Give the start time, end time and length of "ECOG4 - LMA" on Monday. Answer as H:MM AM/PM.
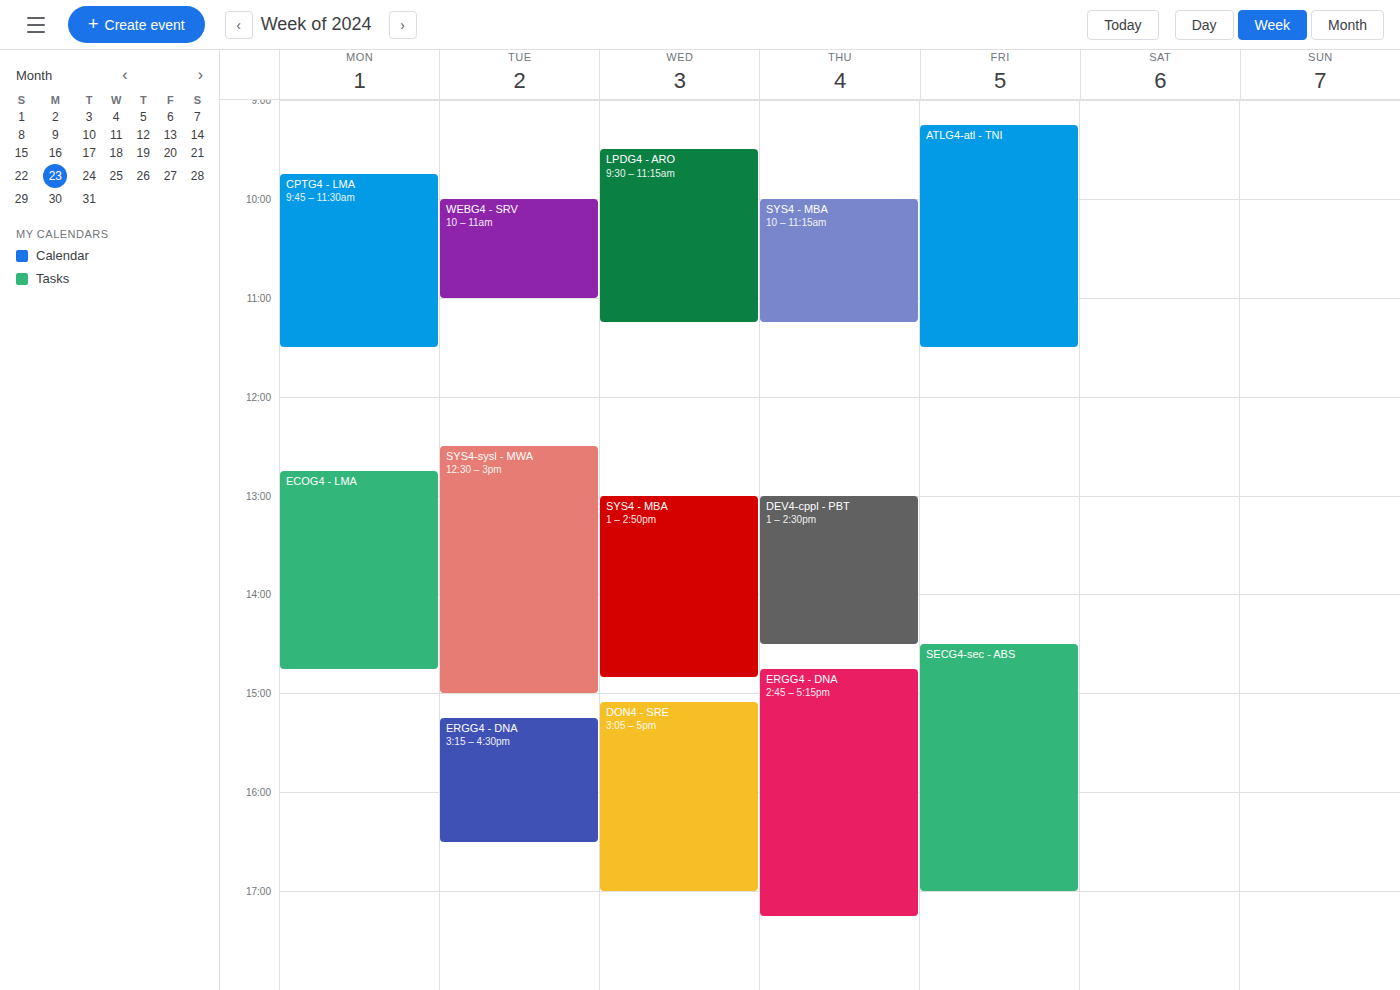
12:45 PM to 2:45 PM, 2 hours